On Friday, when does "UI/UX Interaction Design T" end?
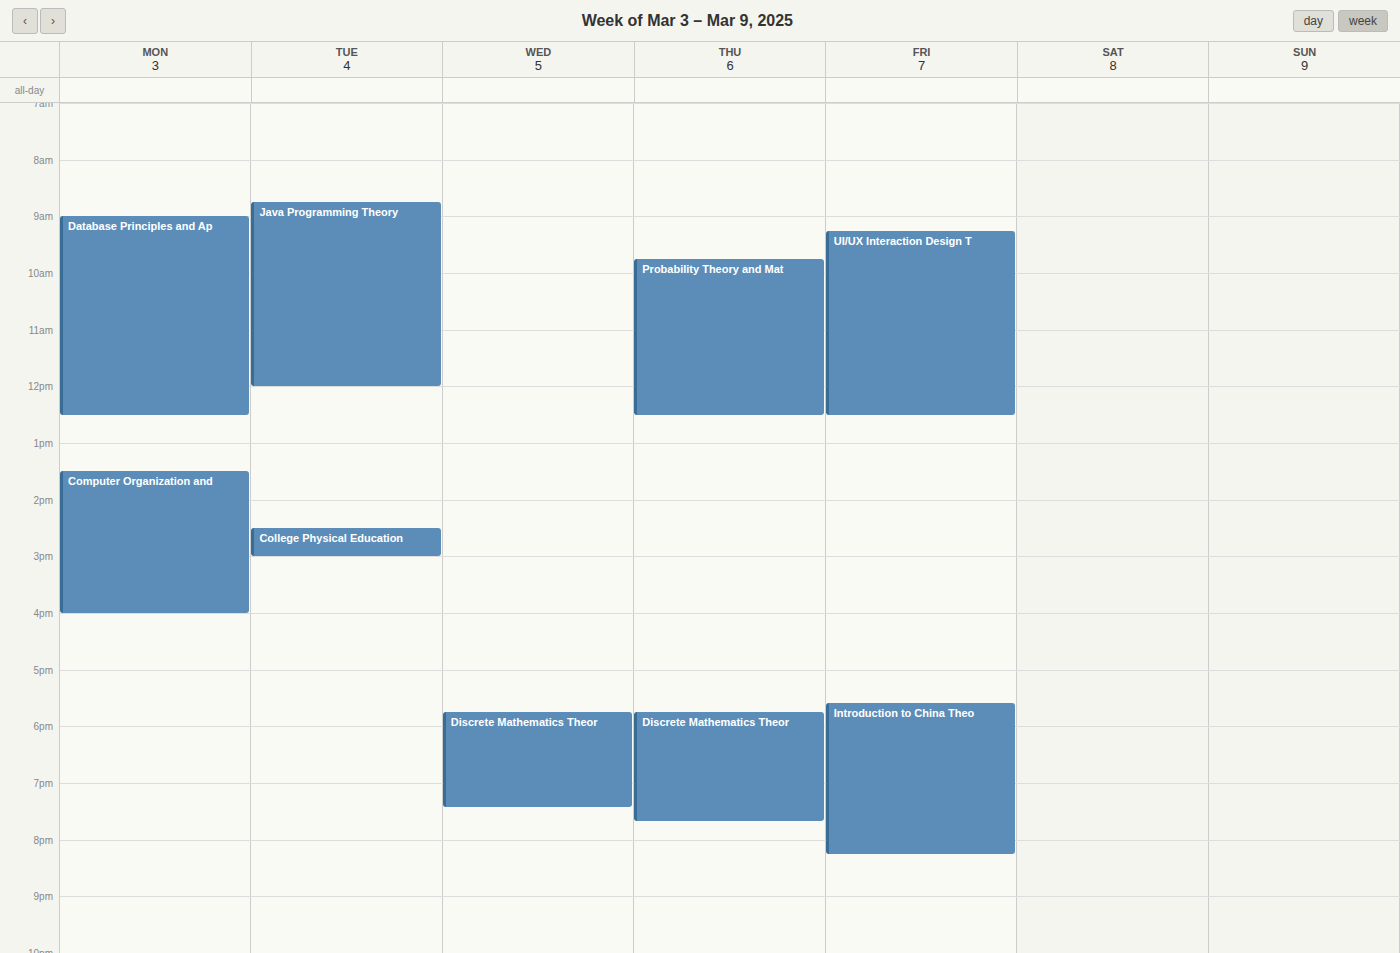
12:30 PM